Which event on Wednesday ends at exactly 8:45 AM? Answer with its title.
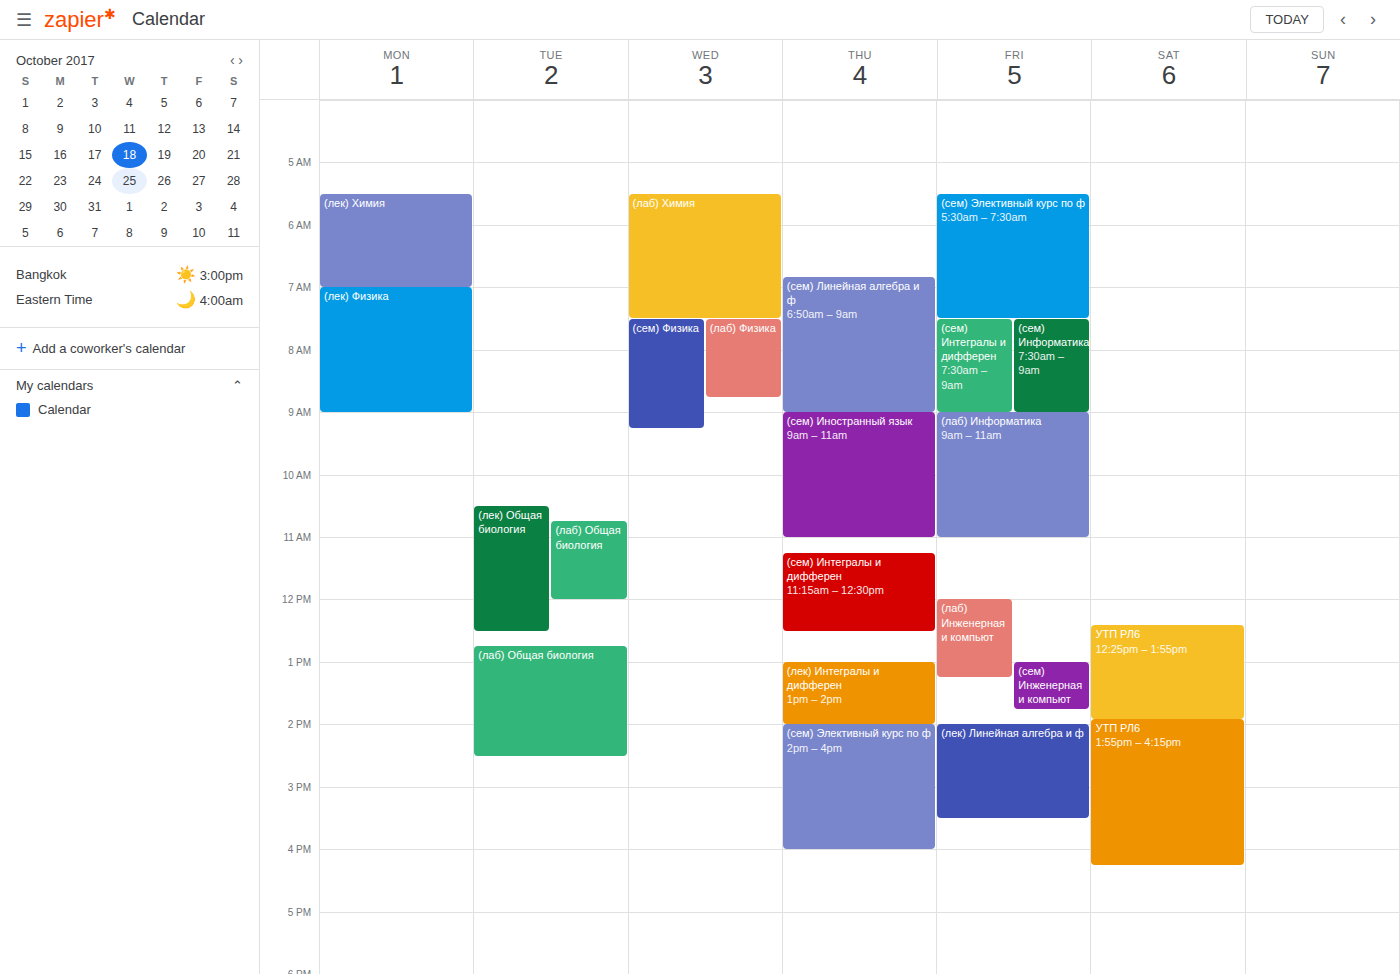
"(лаб) Физика"